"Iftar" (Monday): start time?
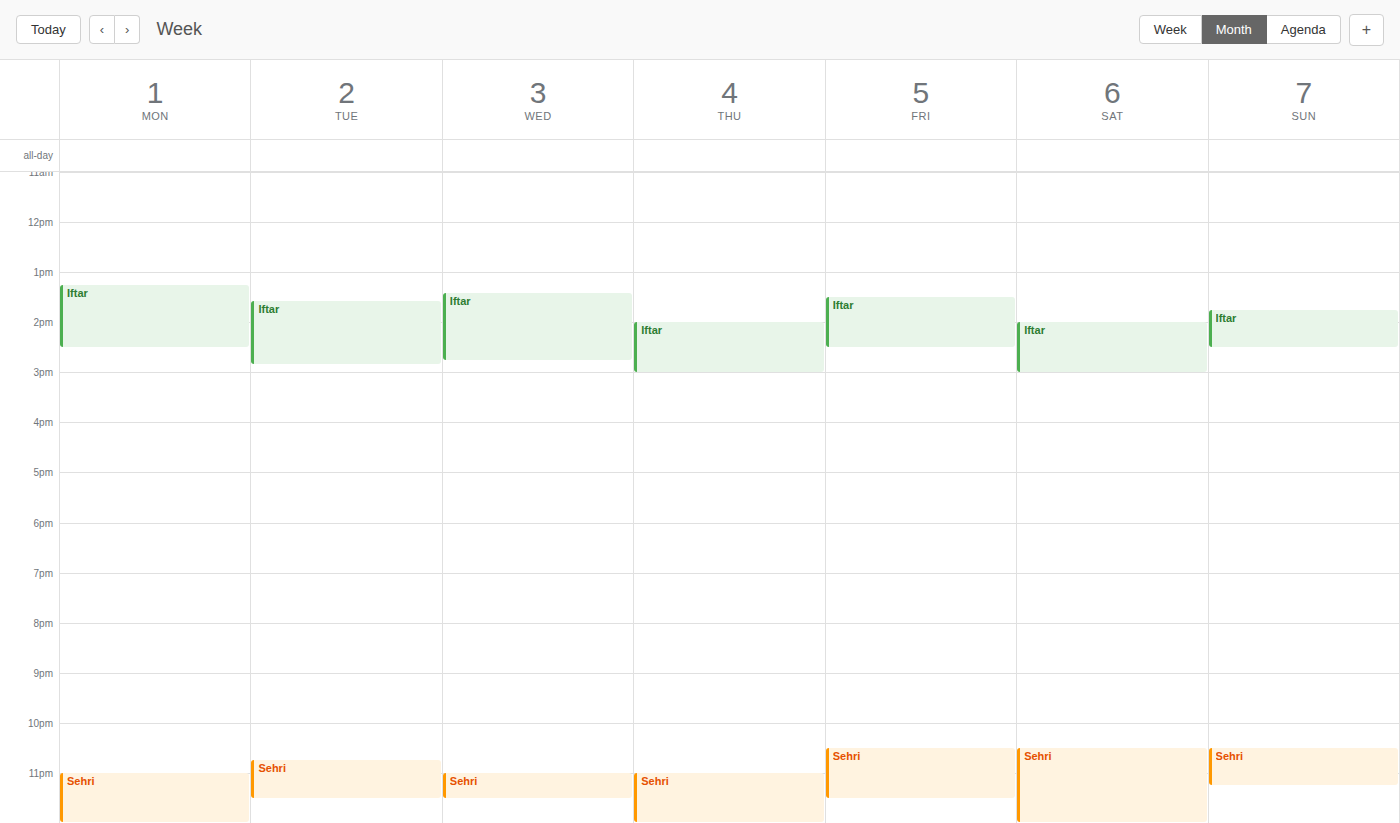
1:15 PM